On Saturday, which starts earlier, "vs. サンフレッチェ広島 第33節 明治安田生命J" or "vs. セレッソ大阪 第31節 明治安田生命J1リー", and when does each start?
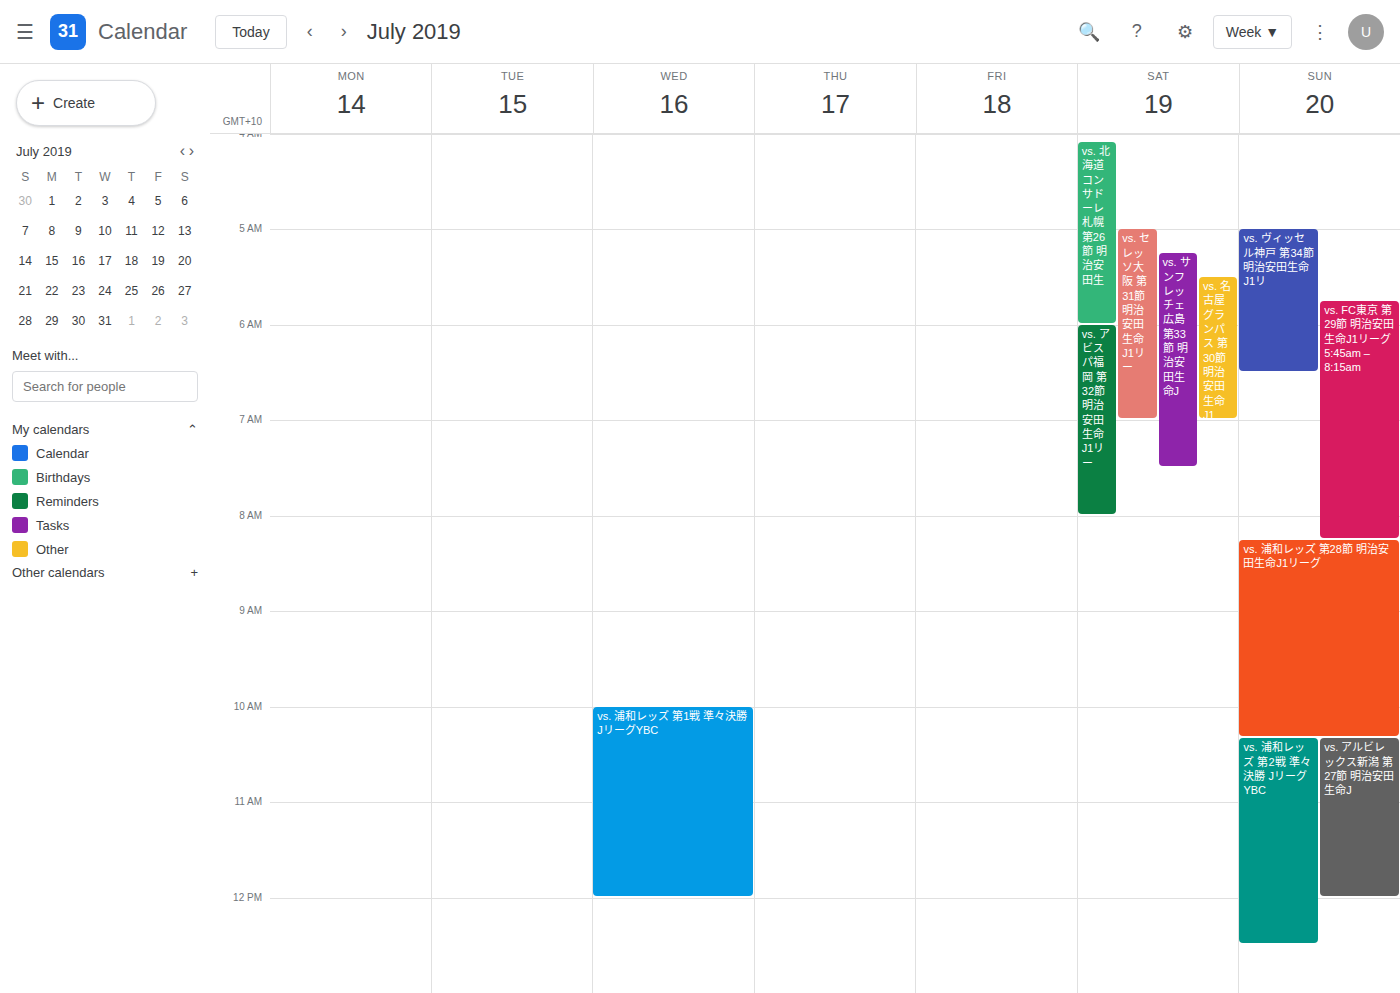
"vs. セレッソ大阪 第31節 明治安田生命J1リー" 5:00 AM; "vs. サンフレッチェ広島 第33節 明治安田生命J" 5:15 AM.